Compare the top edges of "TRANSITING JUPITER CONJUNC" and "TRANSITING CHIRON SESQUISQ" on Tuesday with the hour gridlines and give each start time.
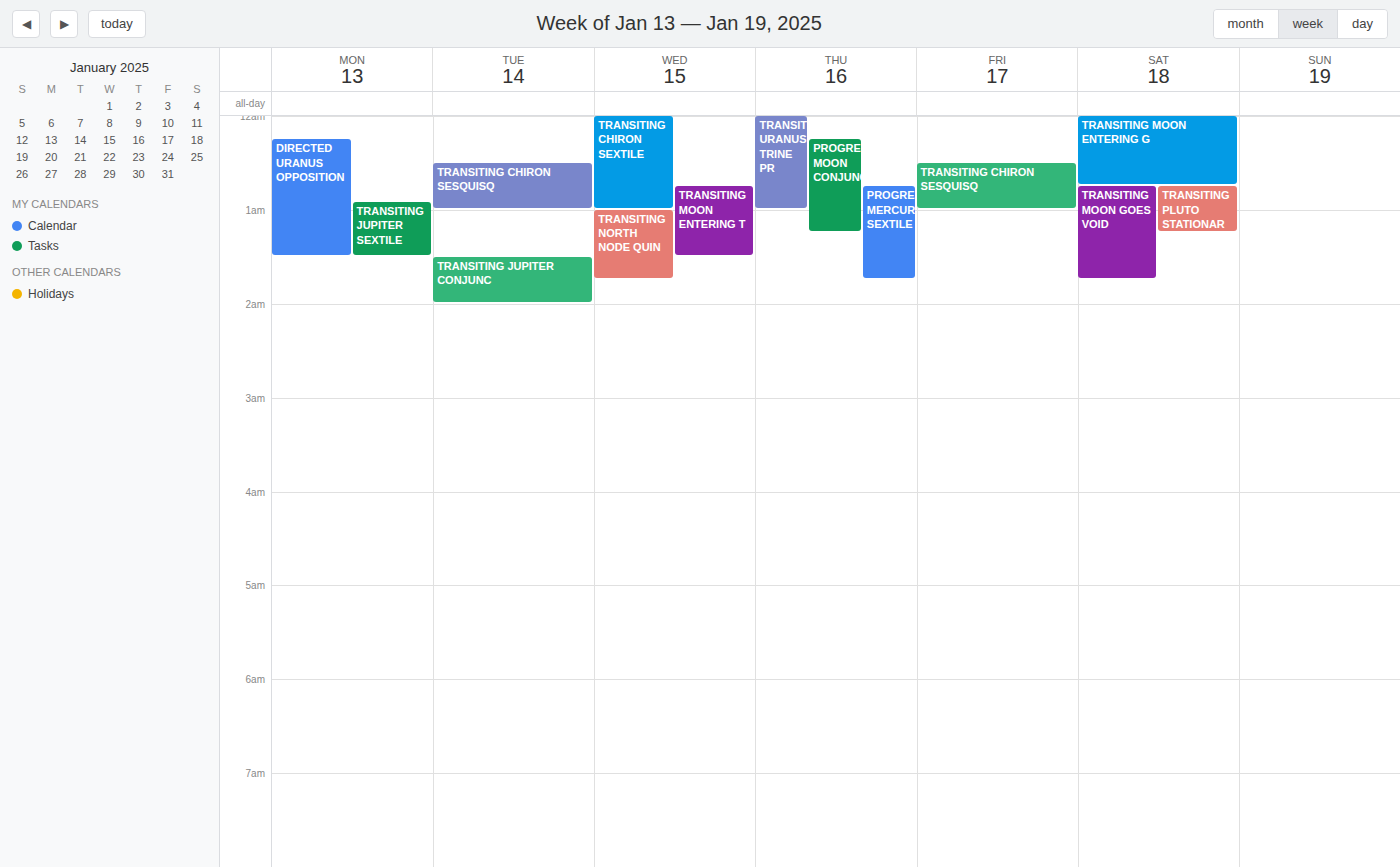
"TRANSITING JUPITER CONJUNC": 1:30 AM, halfway between the 1 AM and 2 AM lines. "TRANSITING CHIRON SESQUISQ": 12:30 AM, halfway between the 12 AM and 1 AM lines.